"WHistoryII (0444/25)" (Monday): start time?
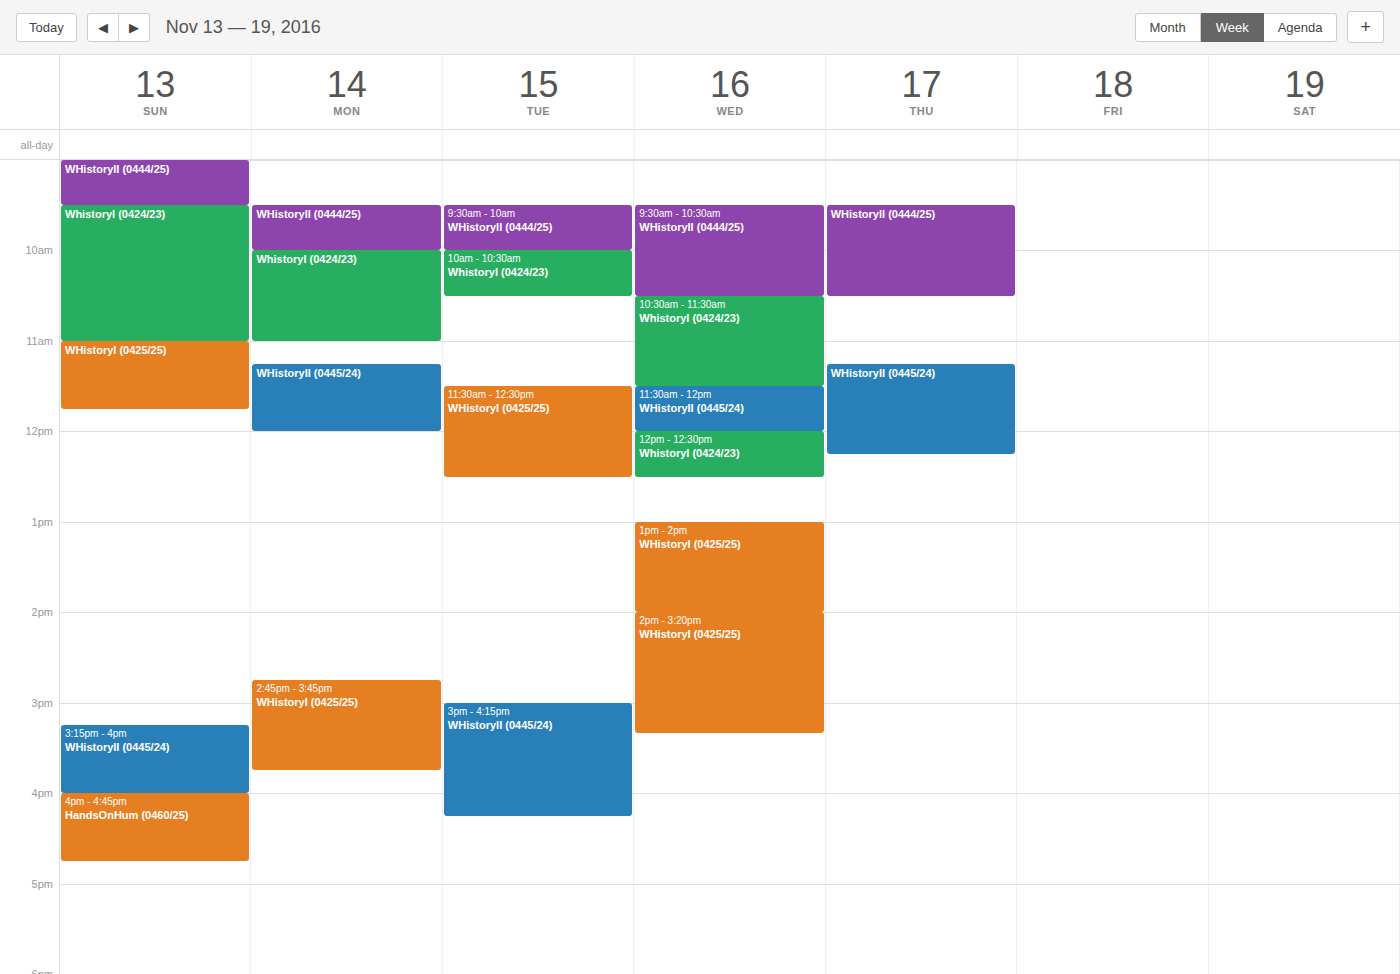
09:30